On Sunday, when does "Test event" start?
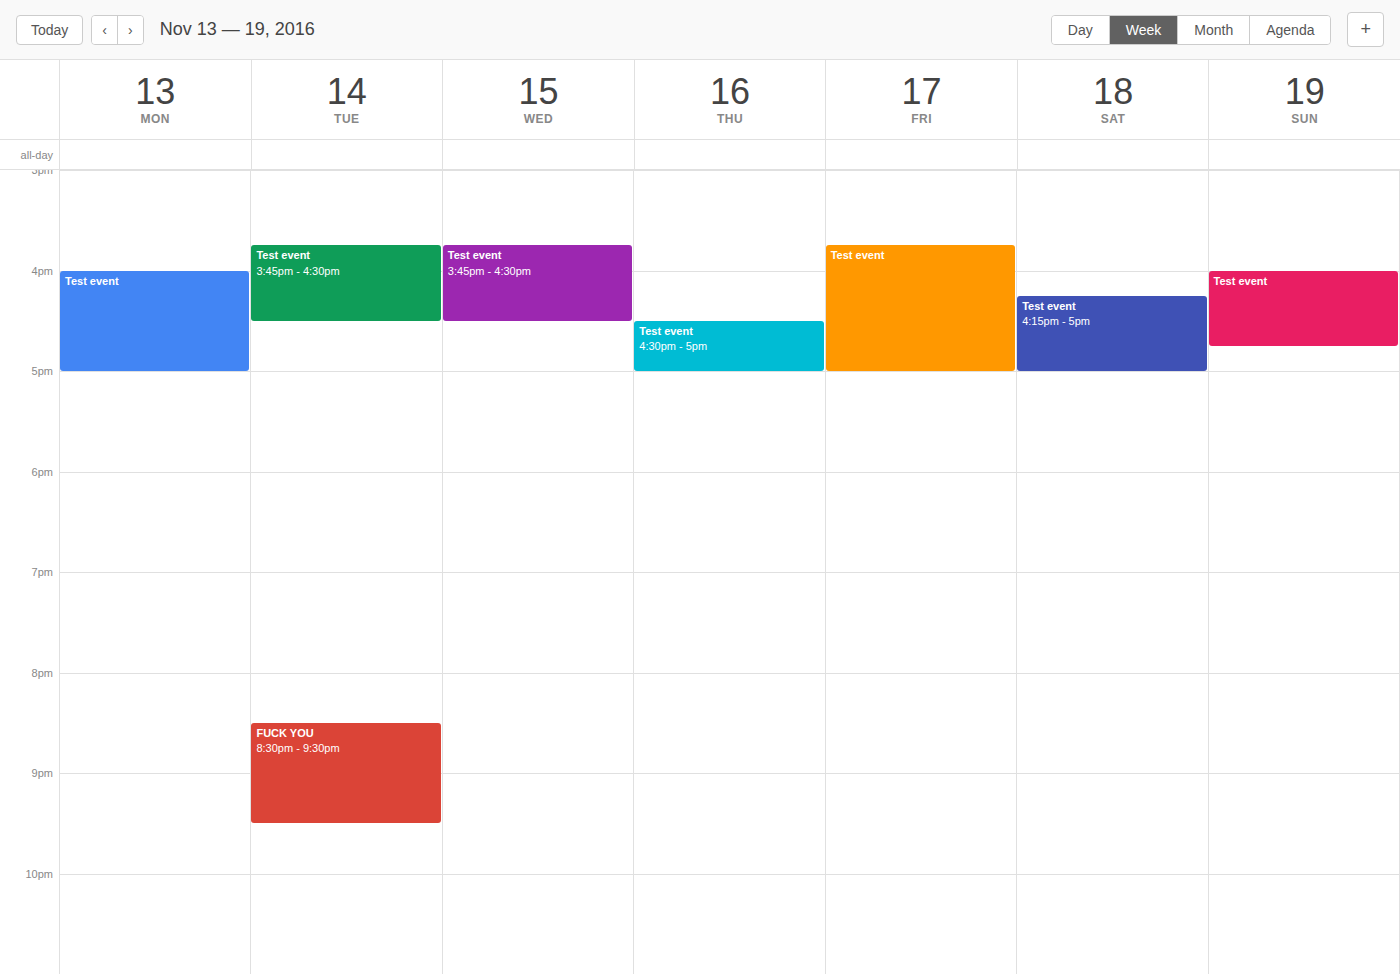
4:00 PM